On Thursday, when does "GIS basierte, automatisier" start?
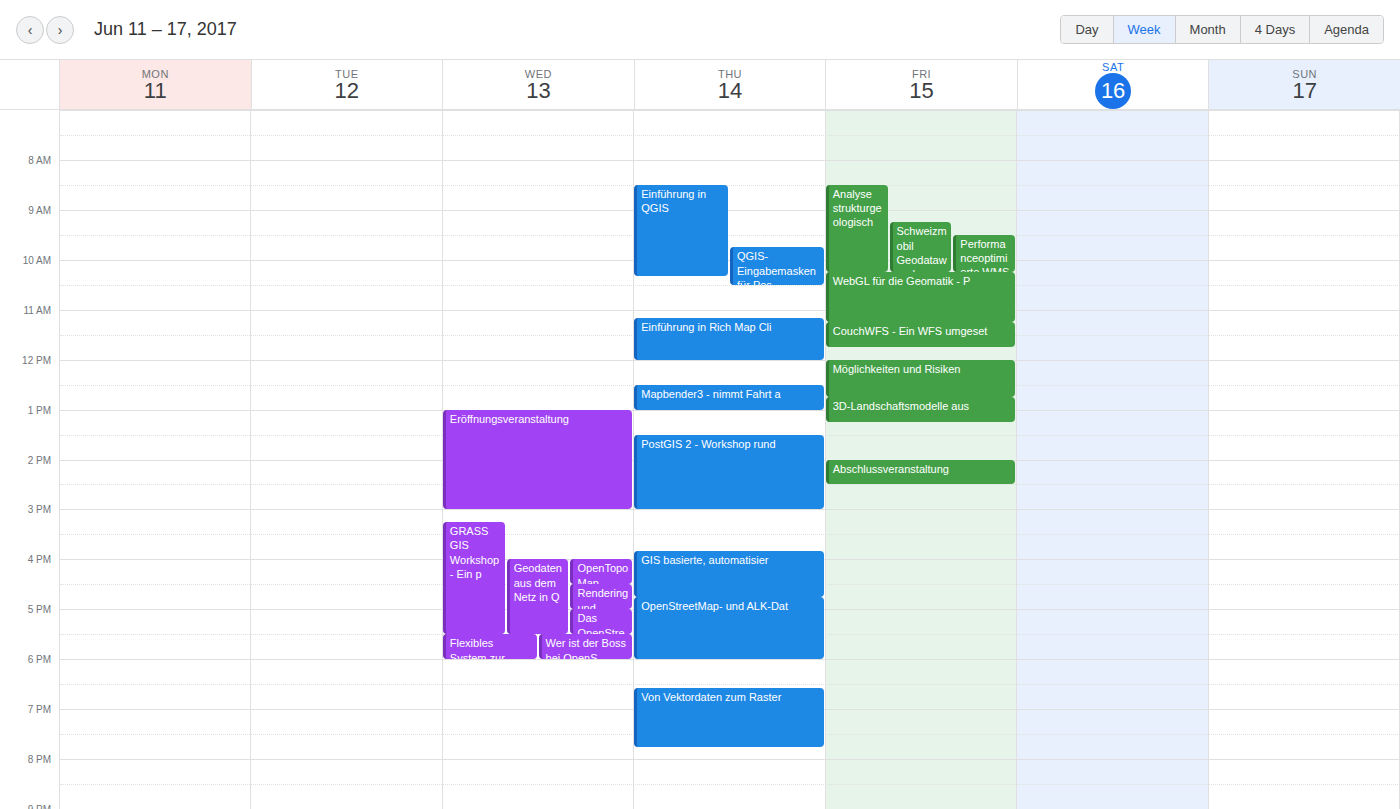
3:50 PM